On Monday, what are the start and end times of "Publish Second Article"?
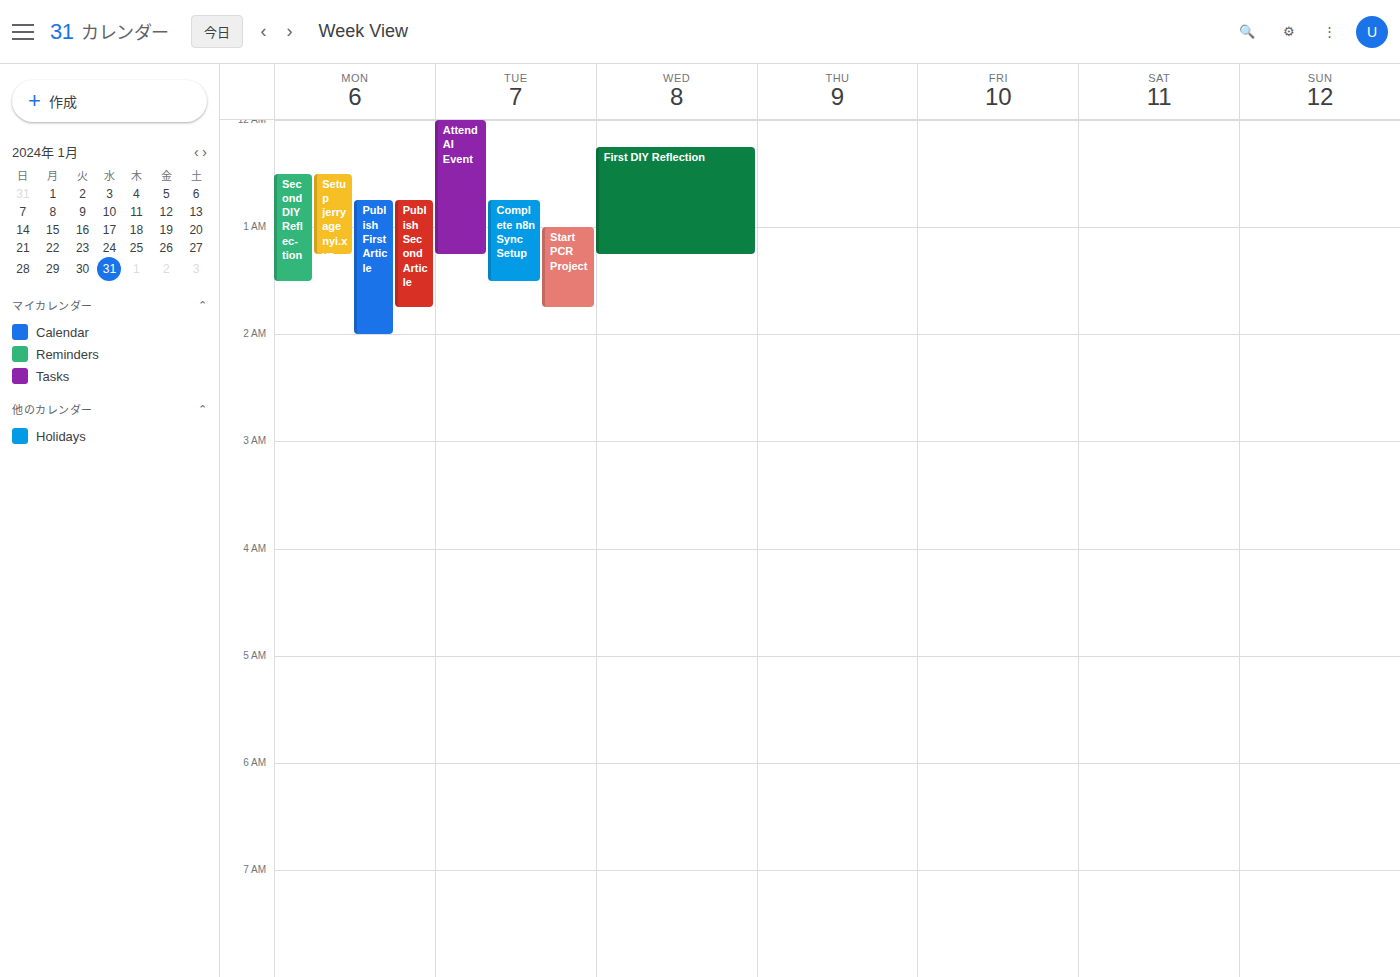
12:45 AM to 1:45 AM